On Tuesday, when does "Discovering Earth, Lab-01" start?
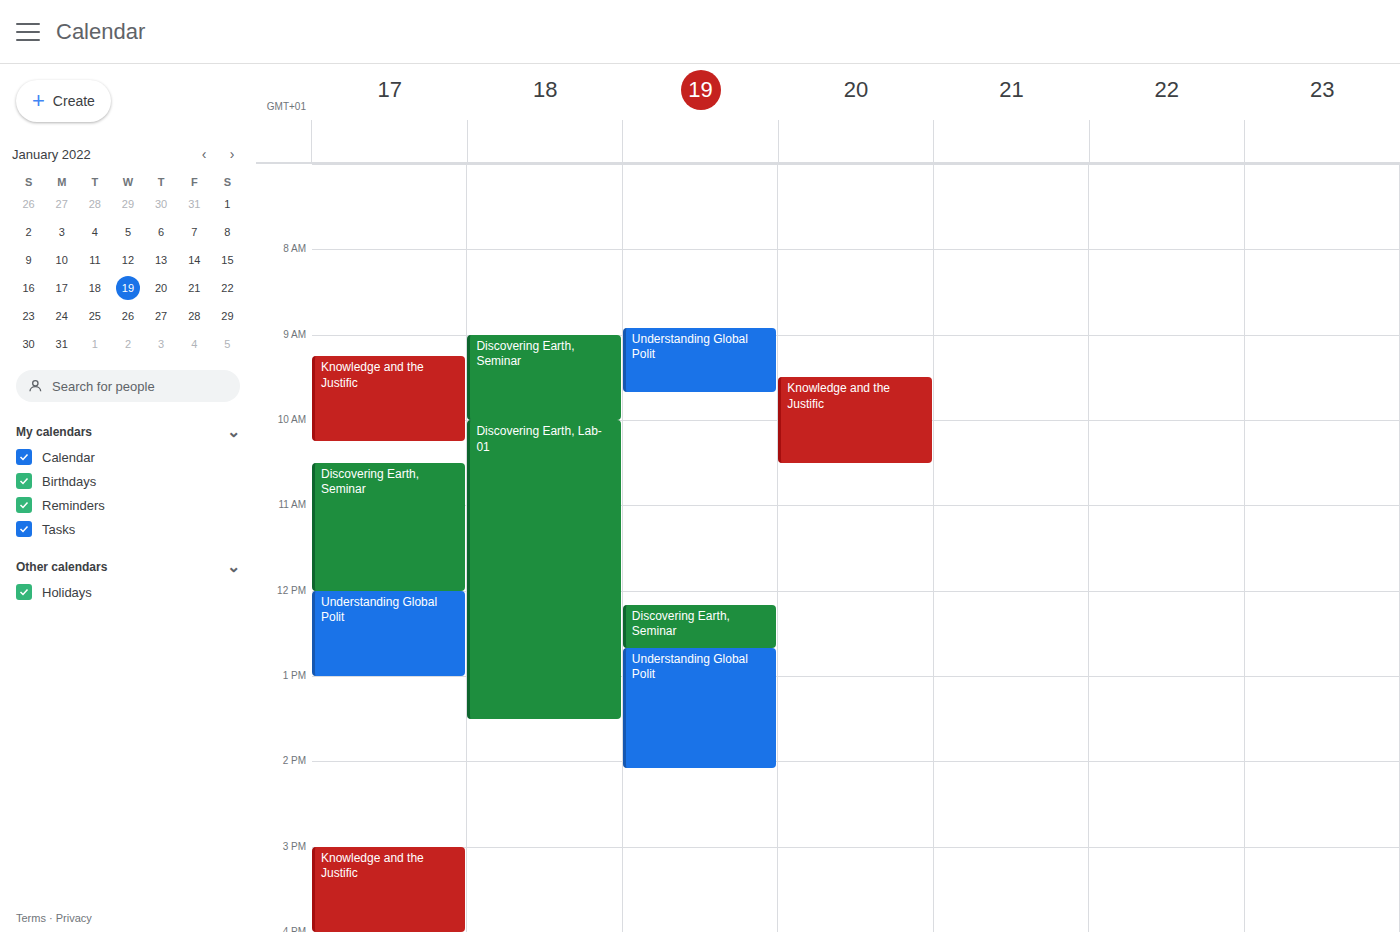
10:00